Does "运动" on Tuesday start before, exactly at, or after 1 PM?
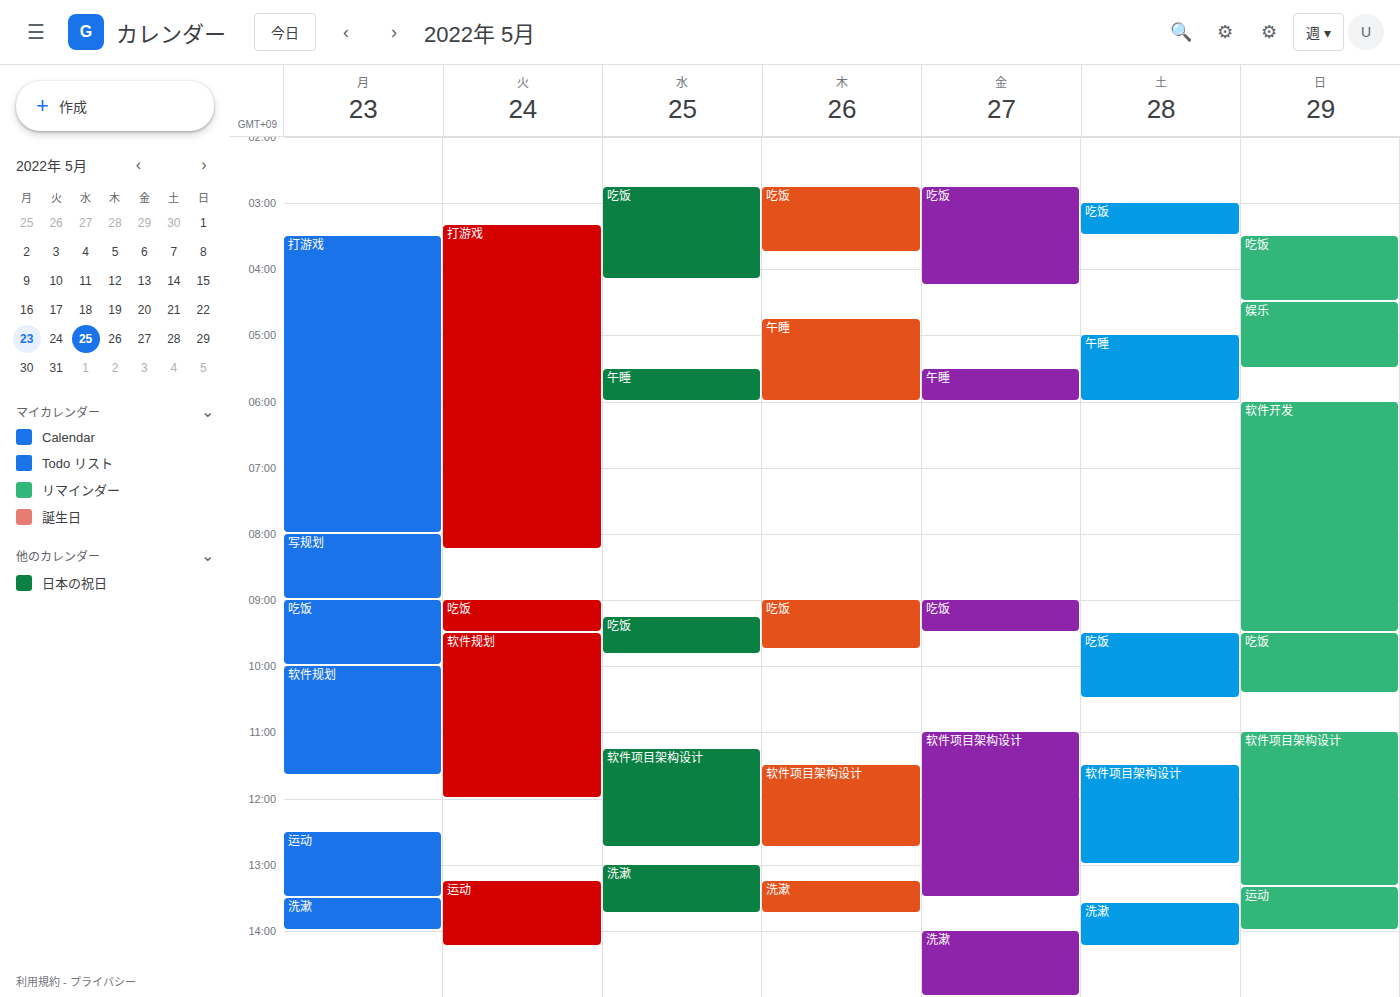
1:15 PM -- after 1 PM, 15 minutes below the 1 PM line.